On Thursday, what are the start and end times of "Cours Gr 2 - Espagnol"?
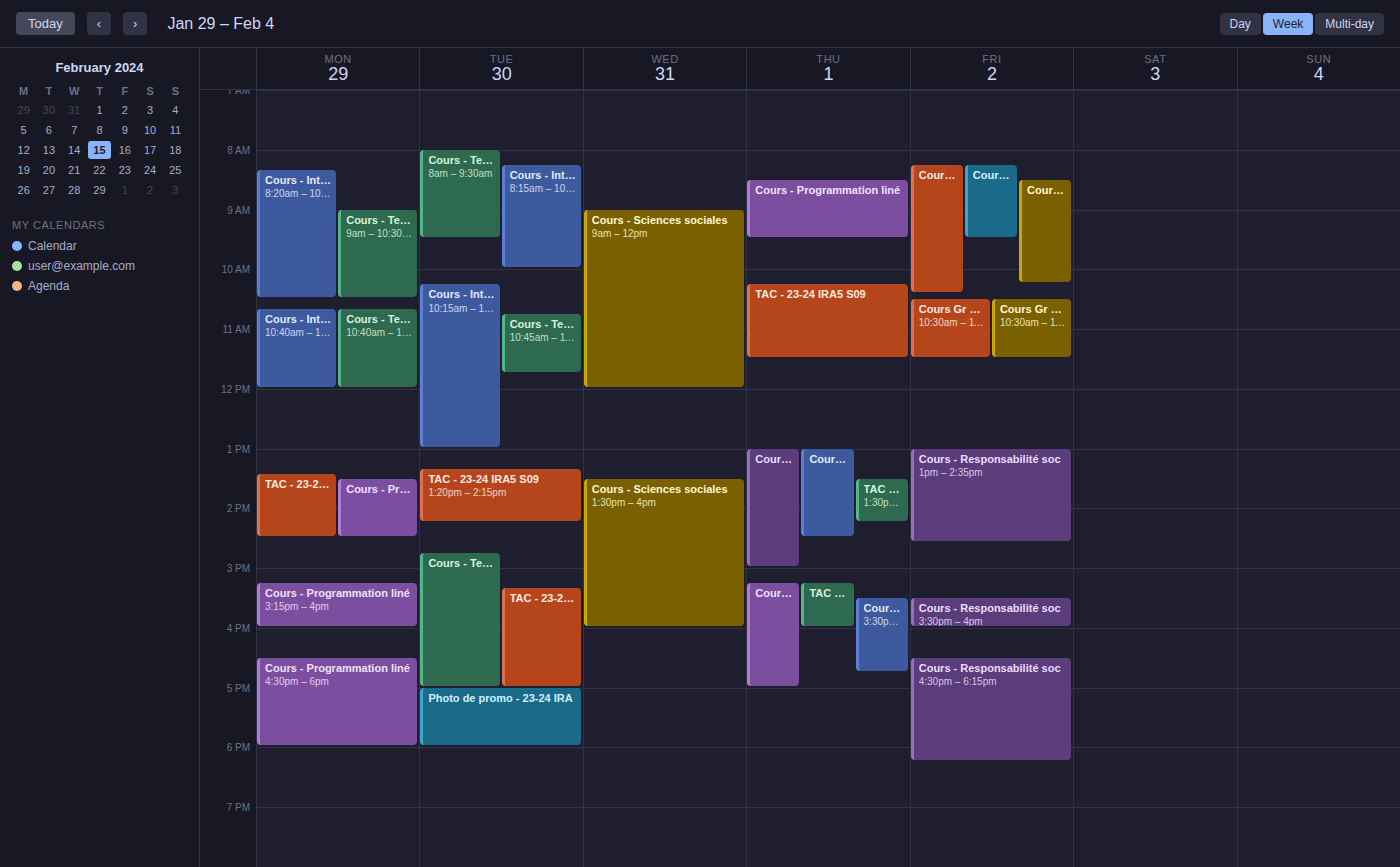
13:00 to 15:00